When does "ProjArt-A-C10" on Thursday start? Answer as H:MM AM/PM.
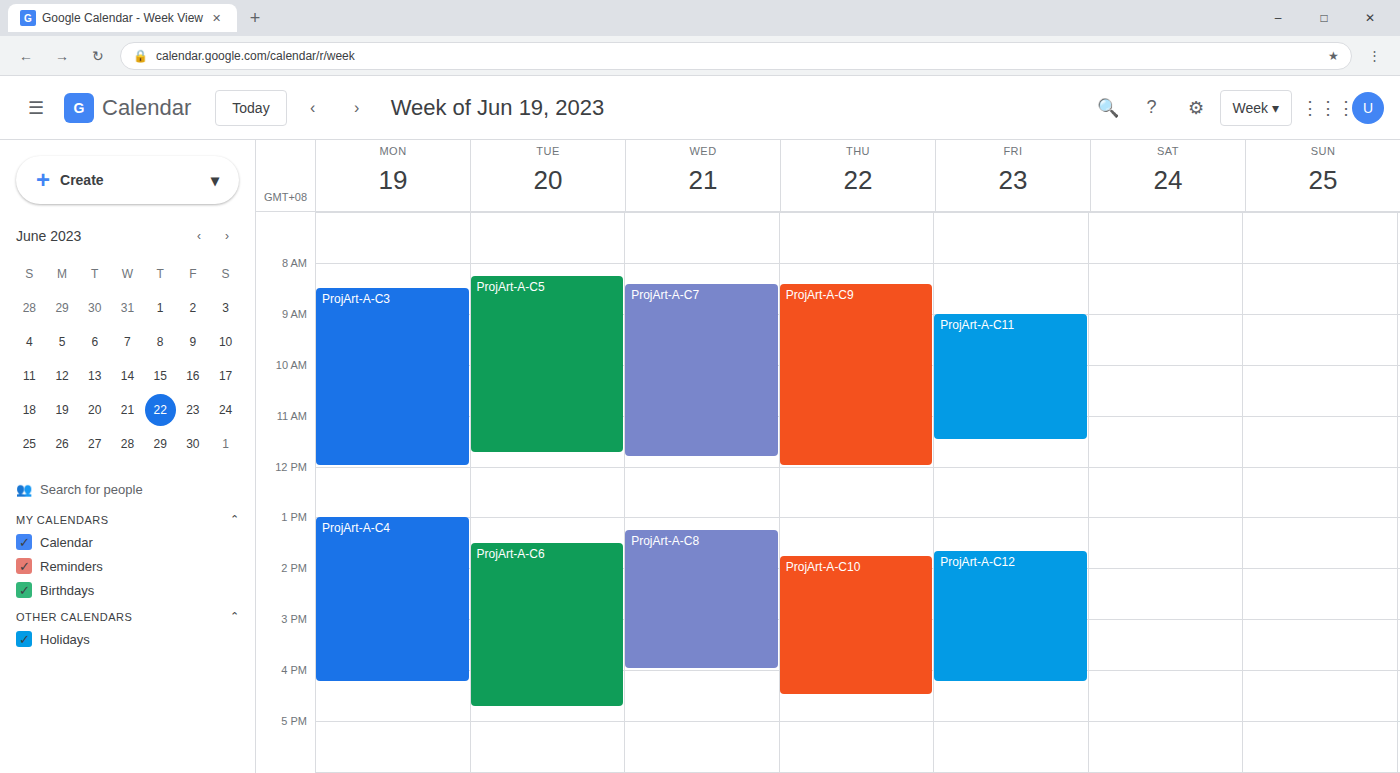
1:45 PM